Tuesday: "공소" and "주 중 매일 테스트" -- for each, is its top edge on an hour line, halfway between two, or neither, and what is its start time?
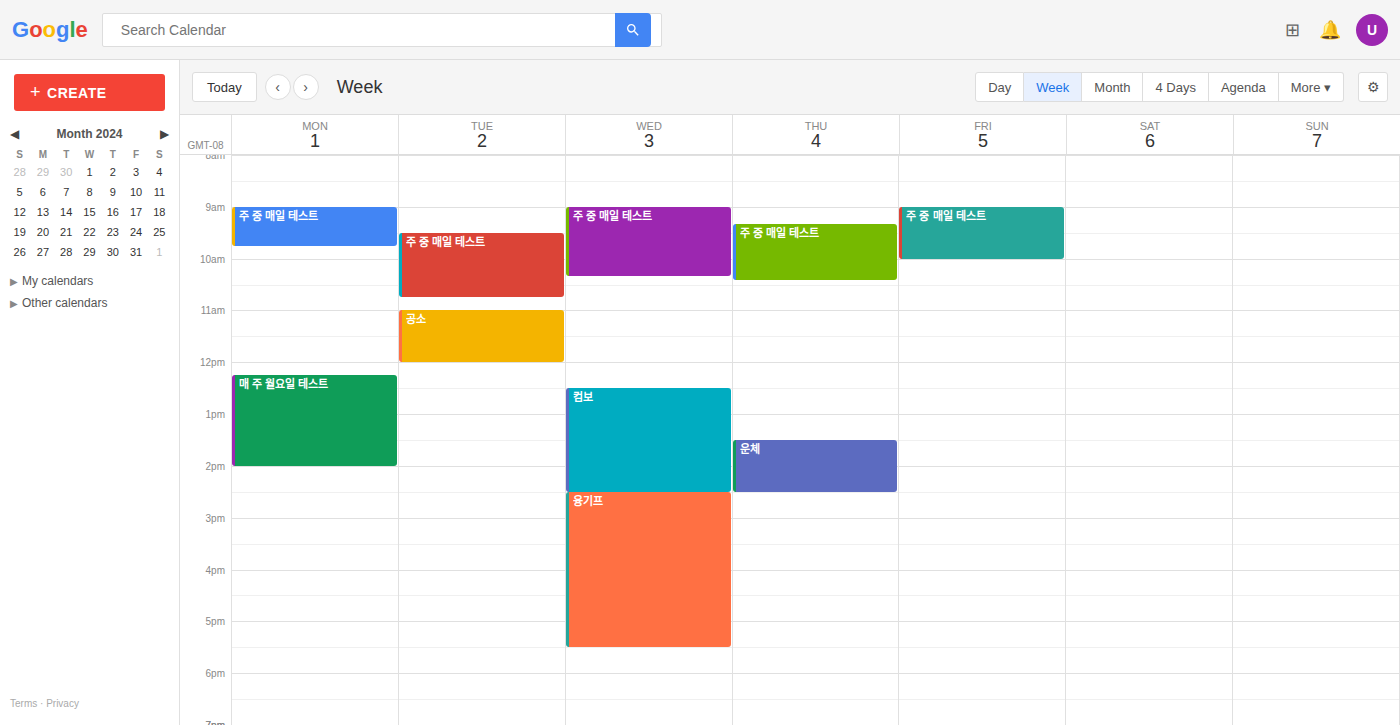
"공소": 11:00 AM, exactly on the 11 AM line. "주 중 매일 테스트": 9:30 AM, halfway between the 9 AM and 10 AM lines.